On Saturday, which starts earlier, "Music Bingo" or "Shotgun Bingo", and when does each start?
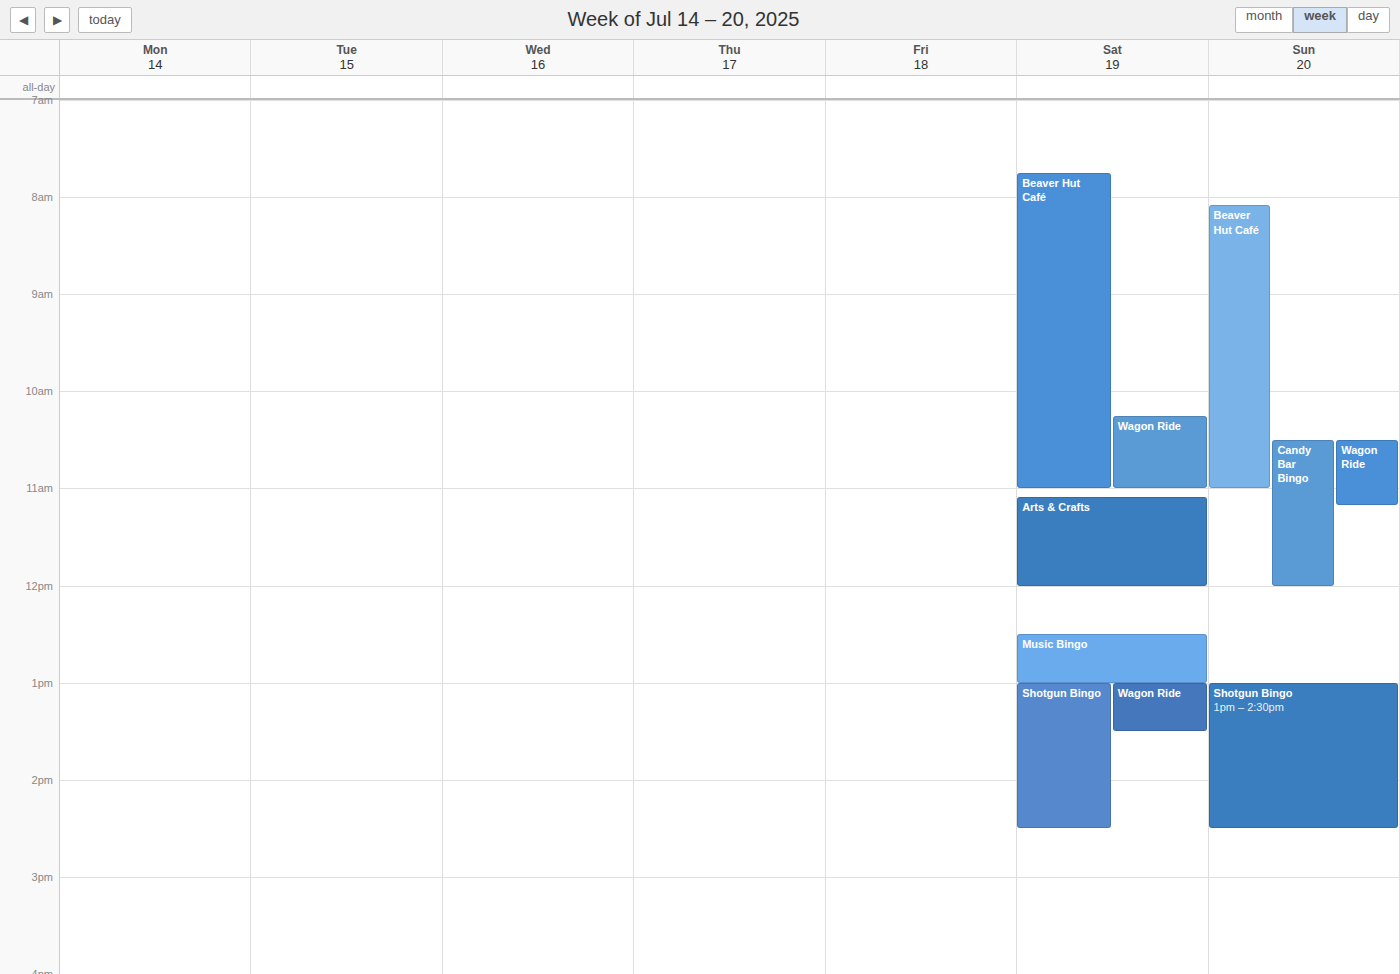
"Music Bingo" 12:30 PM; "Shotgun Bingo" 1:00 PM.